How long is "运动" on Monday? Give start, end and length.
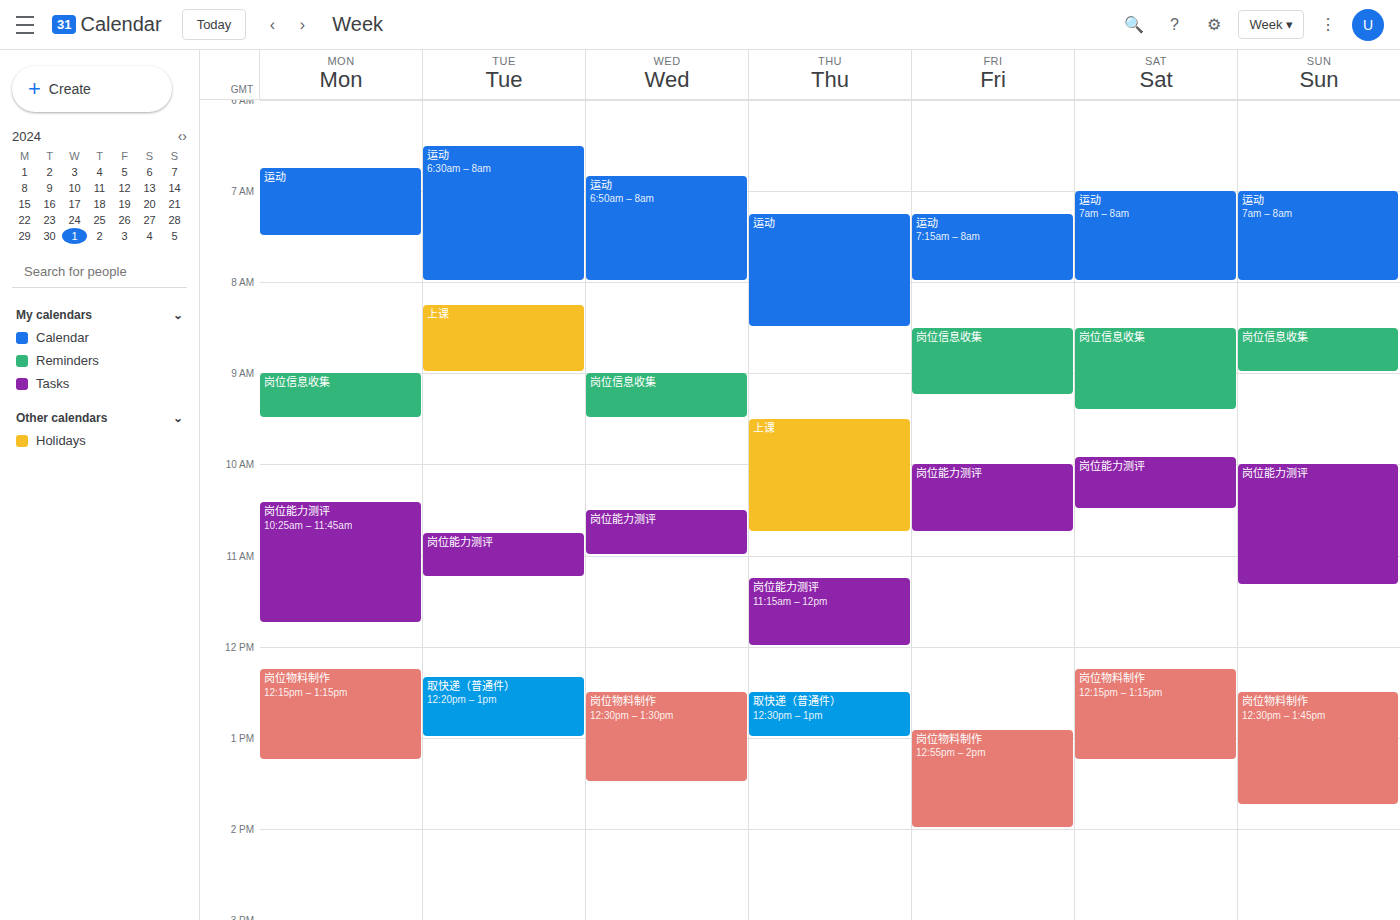
6:45 AM to 7:30 AM, 45 minutes